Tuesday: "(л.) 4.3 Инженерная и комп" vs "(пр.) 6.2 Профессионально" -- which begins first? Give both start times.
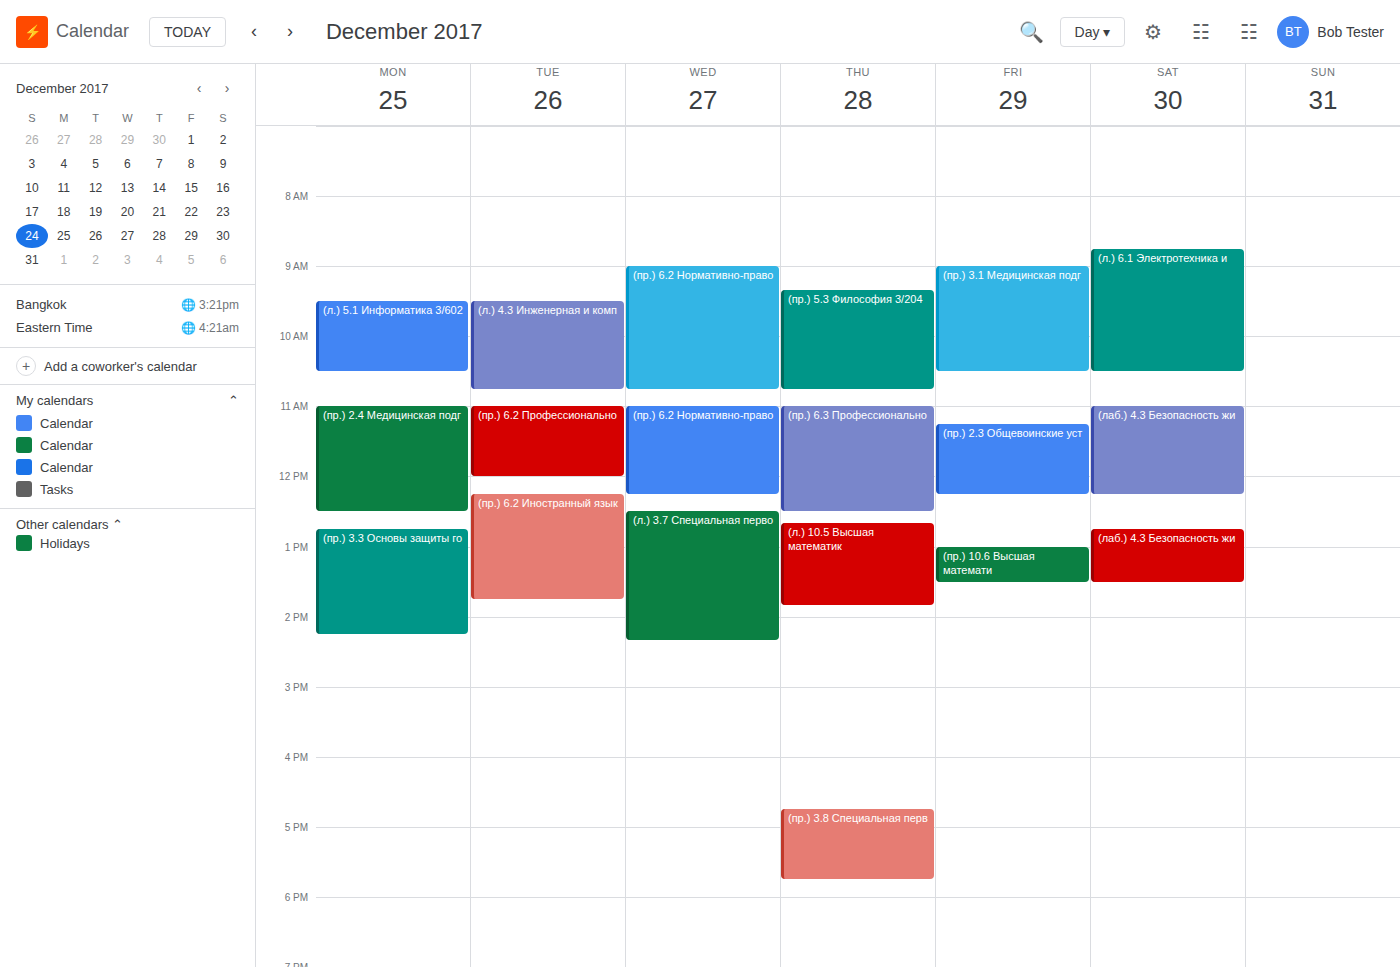
"(л.) 4.3 Инженерная и комп" 9:30 AM; "(пр.) 6.2 Профессионально" 11:00 AM.